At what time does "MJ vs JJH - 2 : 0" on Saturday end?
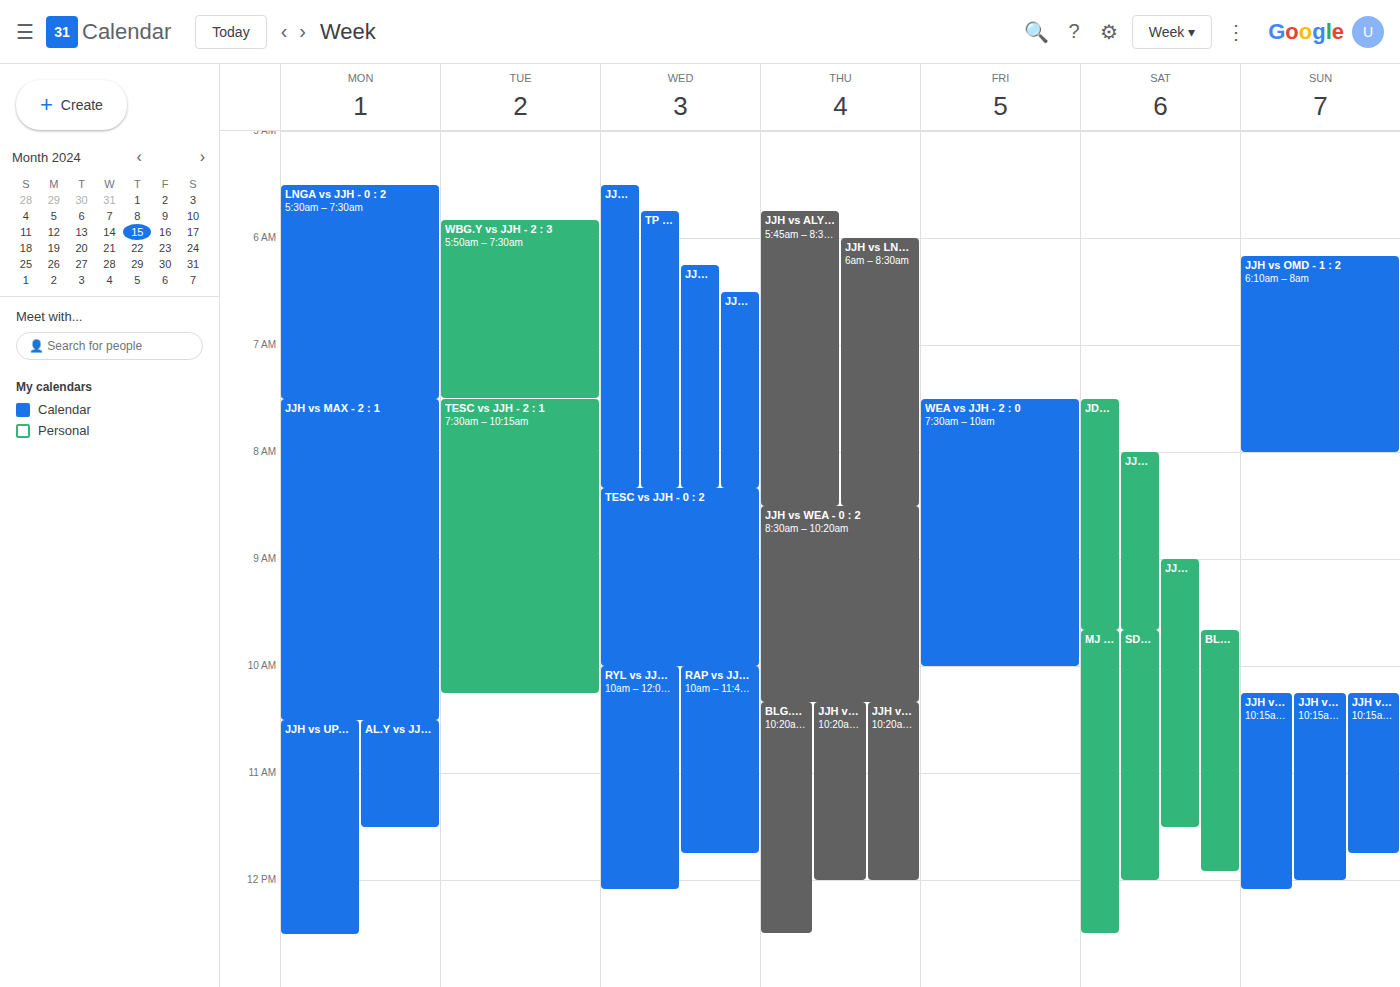
12:30 PM